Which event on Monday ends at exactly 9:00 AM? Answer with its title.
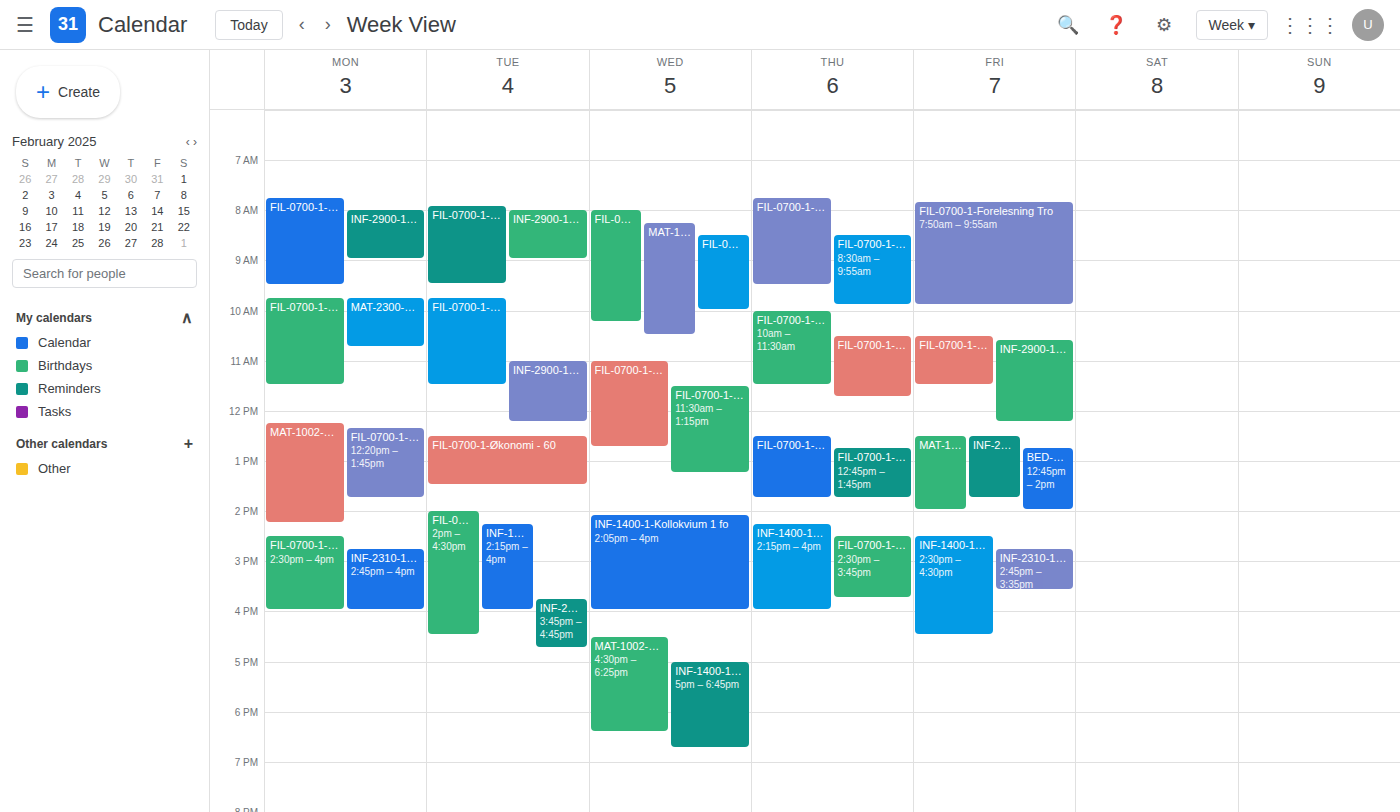
"INF-2900-1-Group 1"